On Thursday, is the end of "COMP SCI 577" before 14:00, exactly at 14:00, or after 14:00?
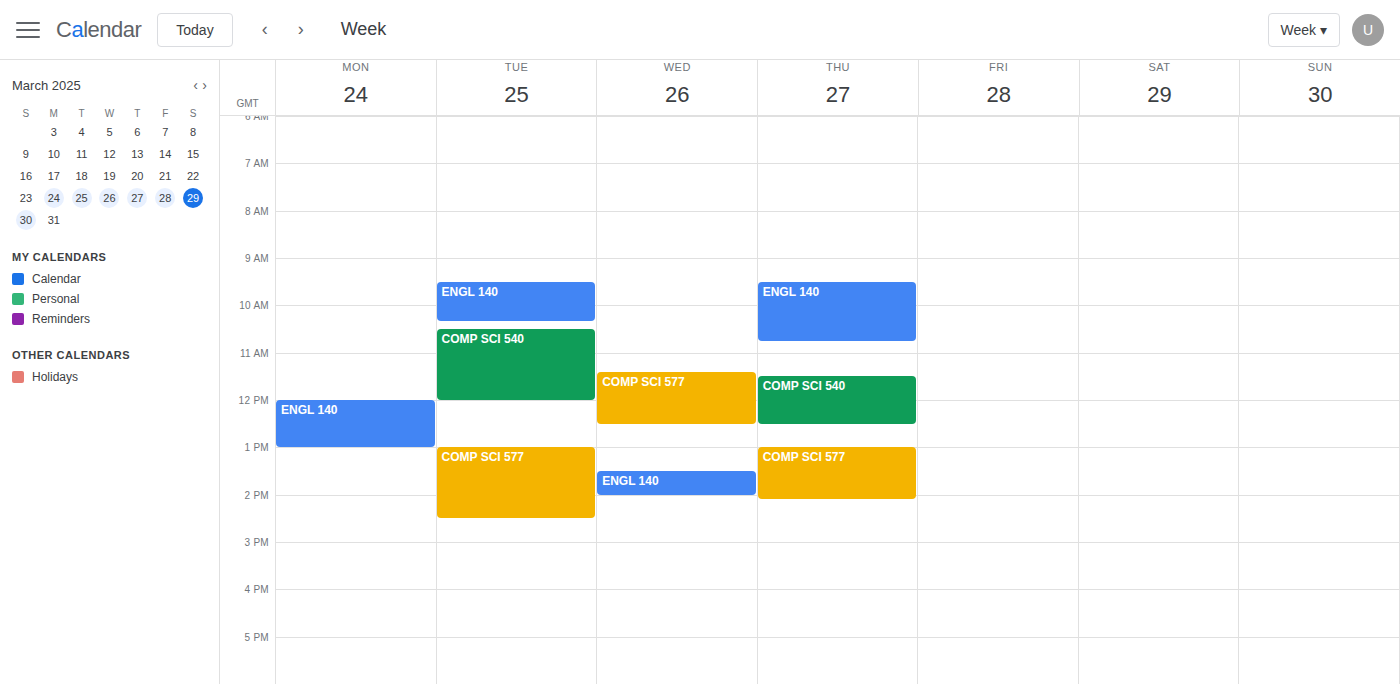
14:05 -- after 14:00, 5 minutes below the 14:00 line.